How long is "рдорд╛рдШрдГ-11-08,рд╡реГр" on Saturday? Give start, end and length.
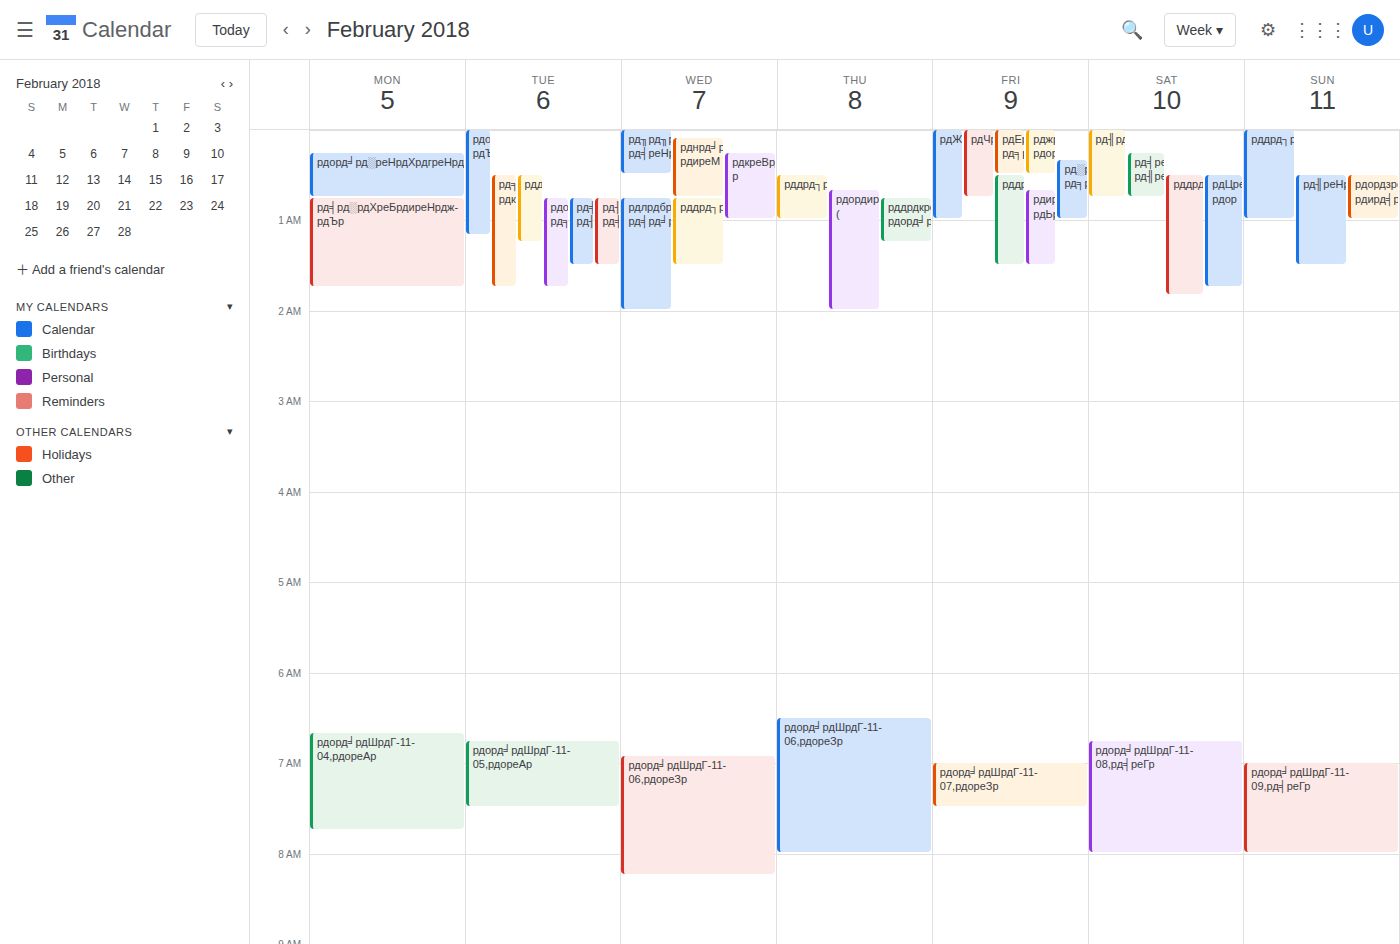
06:45 to 08:00, 1 hour 15 minutes